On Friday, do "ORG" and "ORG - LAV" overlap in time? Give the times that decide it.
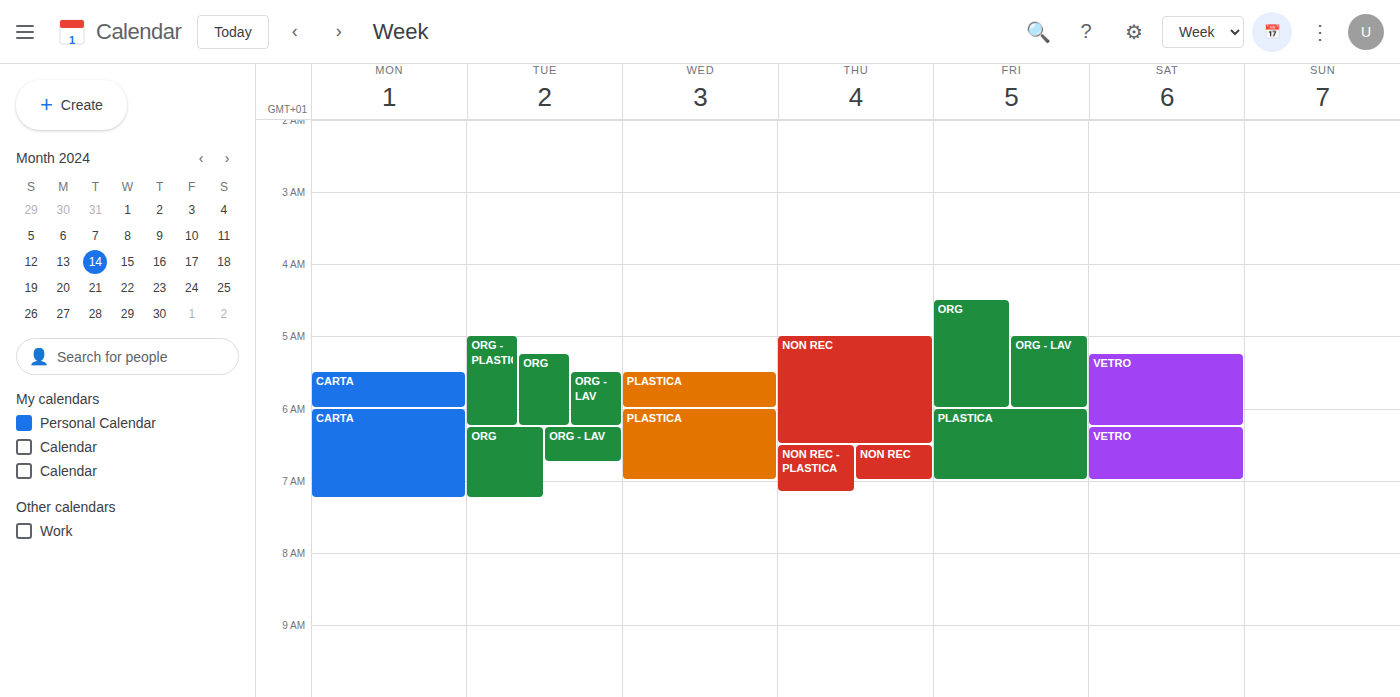
"ORG - LAV" starts at 05:00, before "ORG" ends at 06:00 -- they overlap.